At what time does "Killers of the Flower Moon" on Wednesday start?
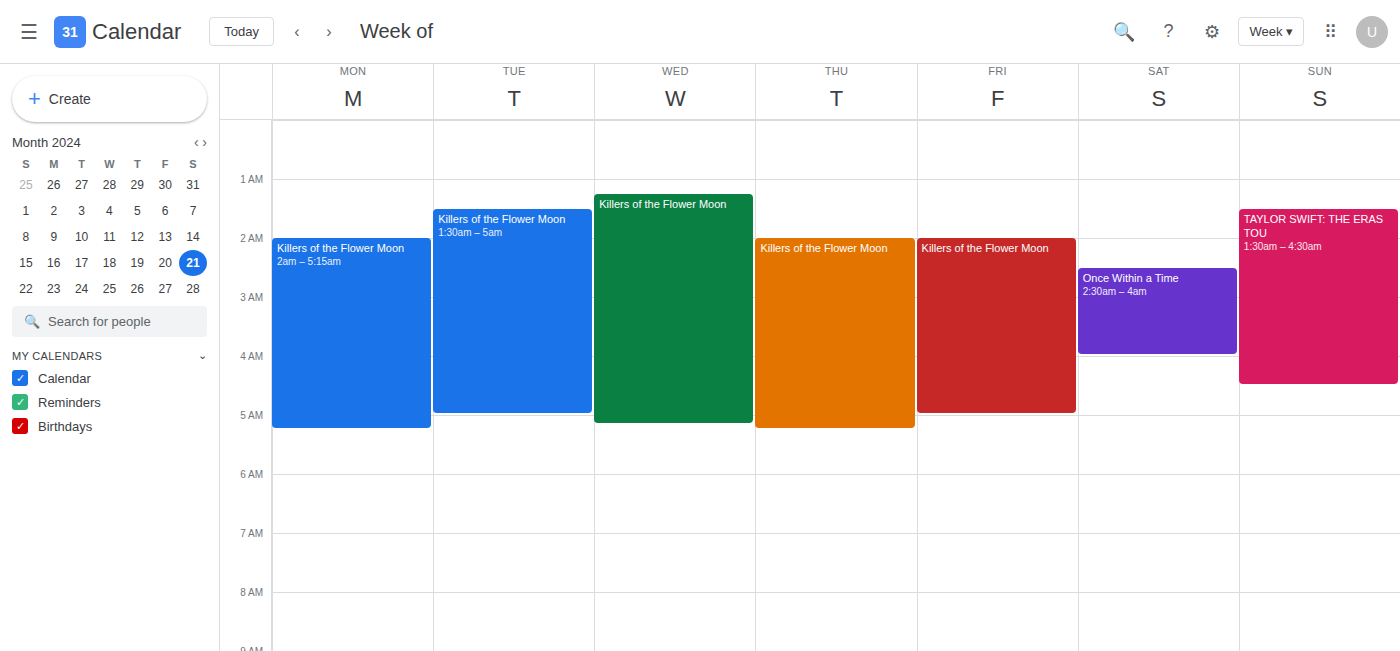
1:15 AM